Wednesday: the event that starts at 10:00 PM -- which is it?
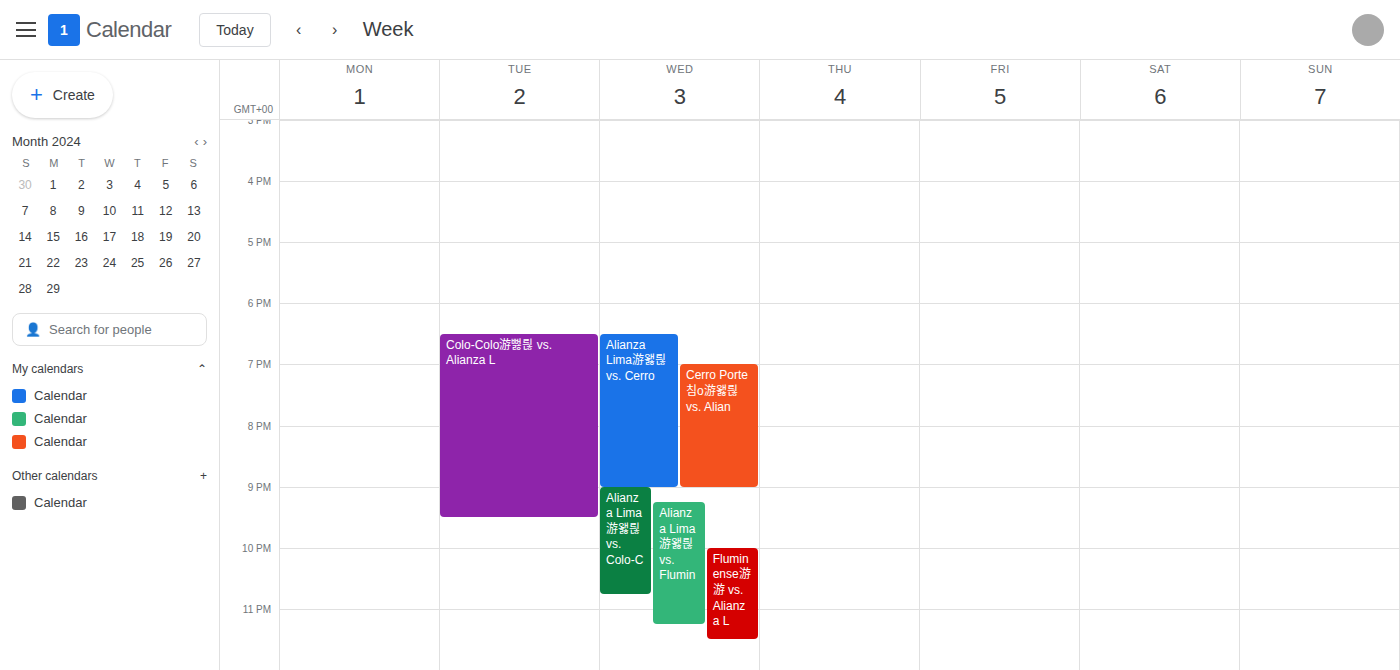
"Fluminense游游 vs. Alianza L"